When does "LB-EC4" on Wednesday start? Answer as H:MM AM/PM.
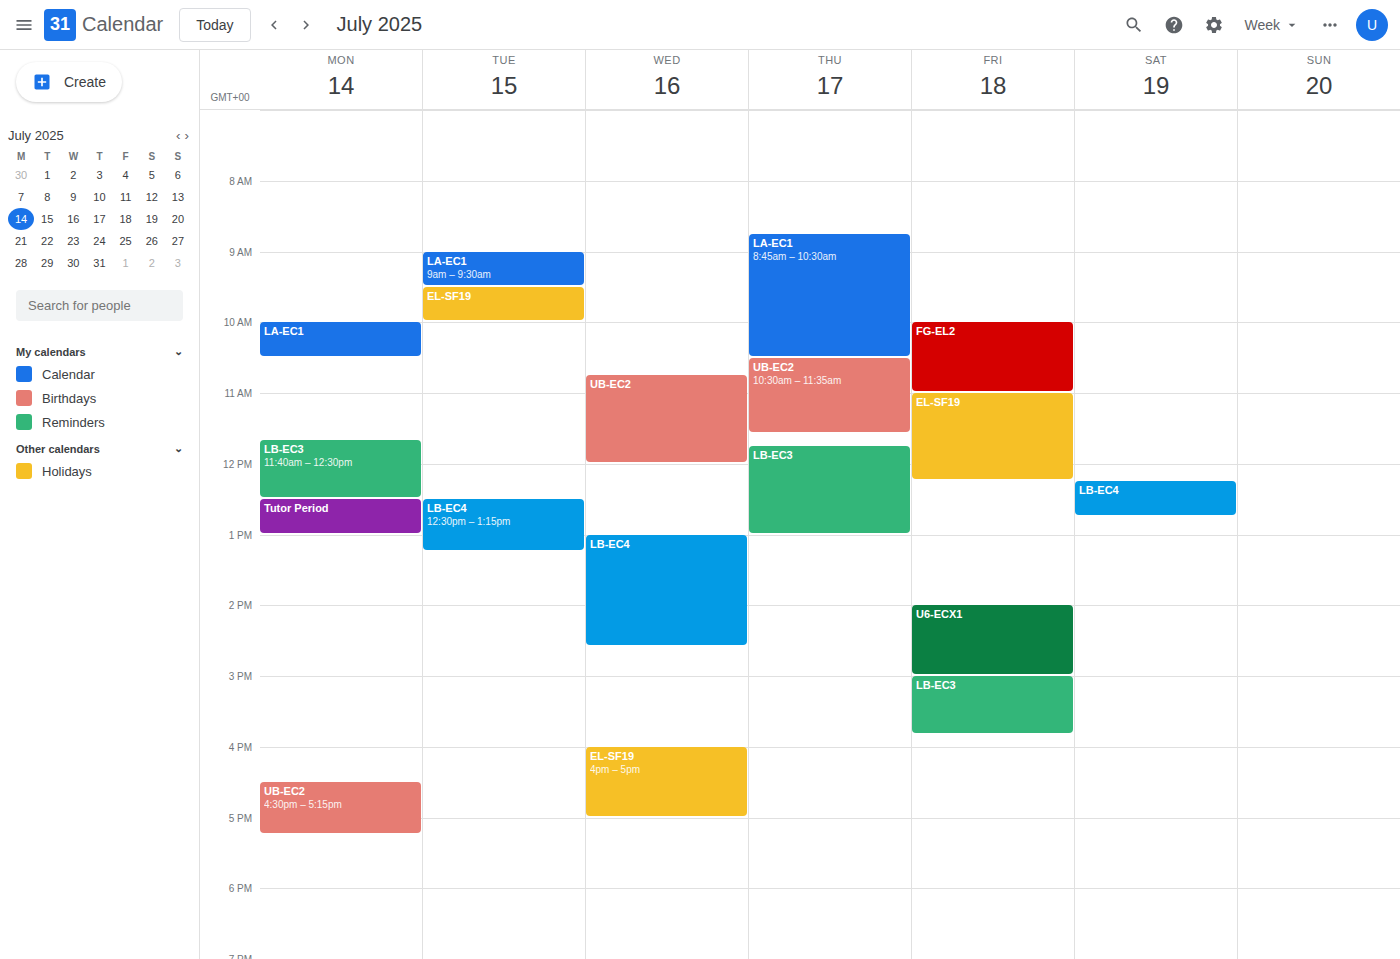
1:00 PM